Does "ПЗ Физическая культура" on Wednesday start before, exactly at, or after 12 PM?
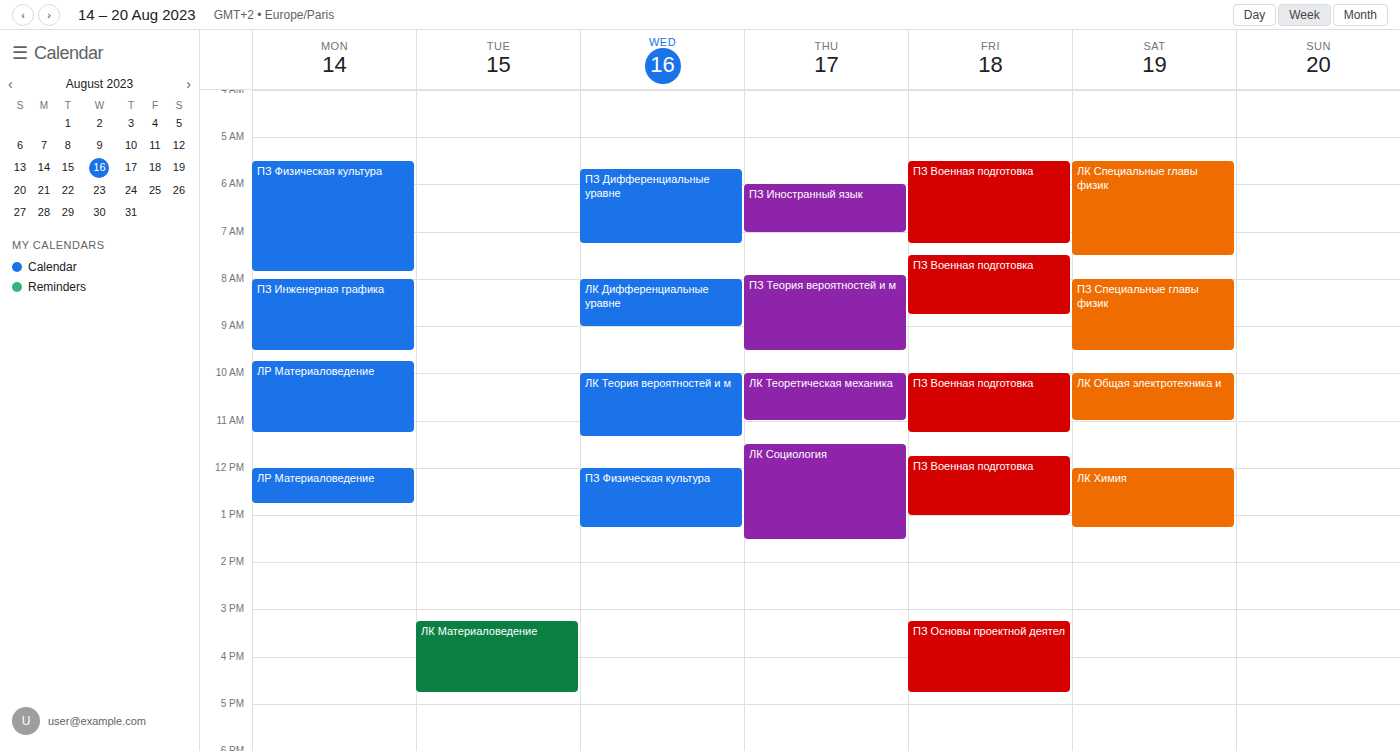
12:00 PM -- exactly at 12 PM, on the 12 PM line.